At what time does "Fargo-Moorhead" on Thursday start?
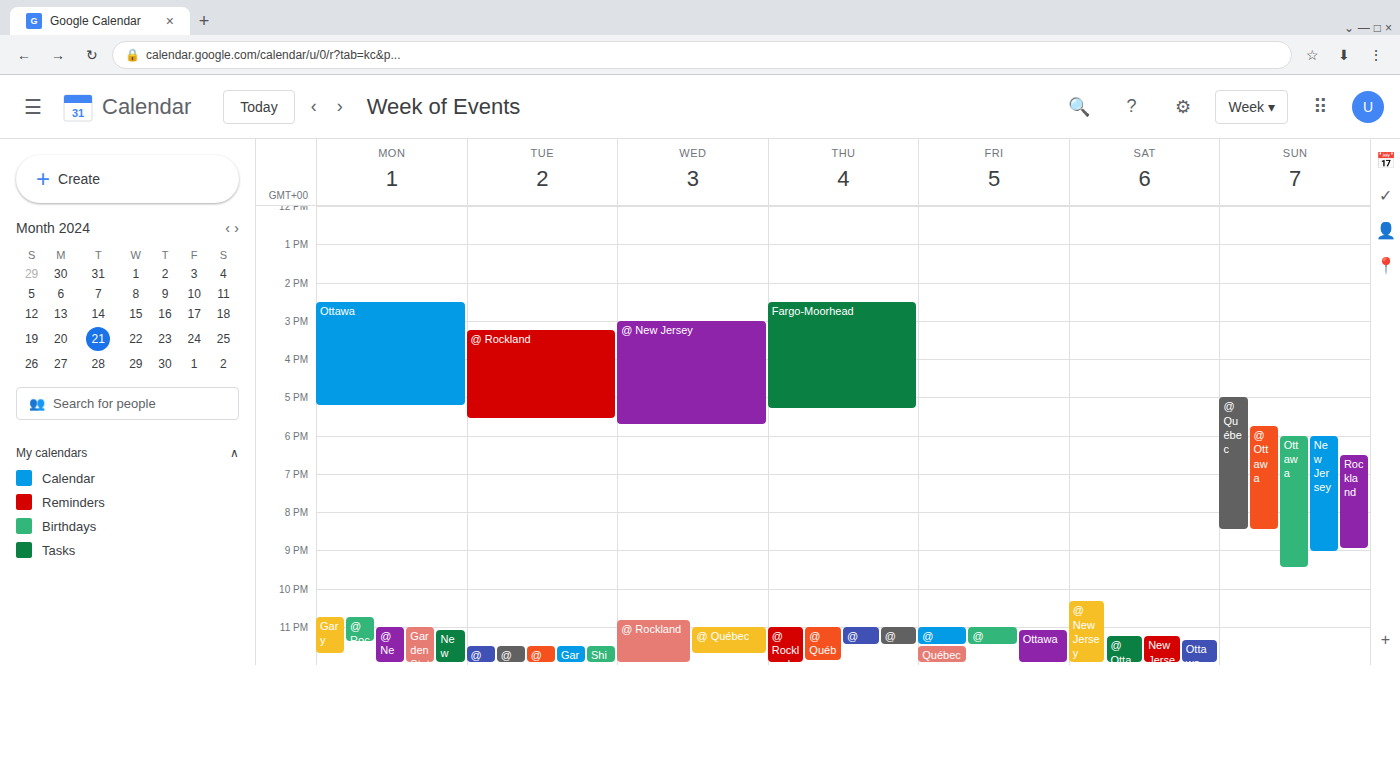
2:30 PM